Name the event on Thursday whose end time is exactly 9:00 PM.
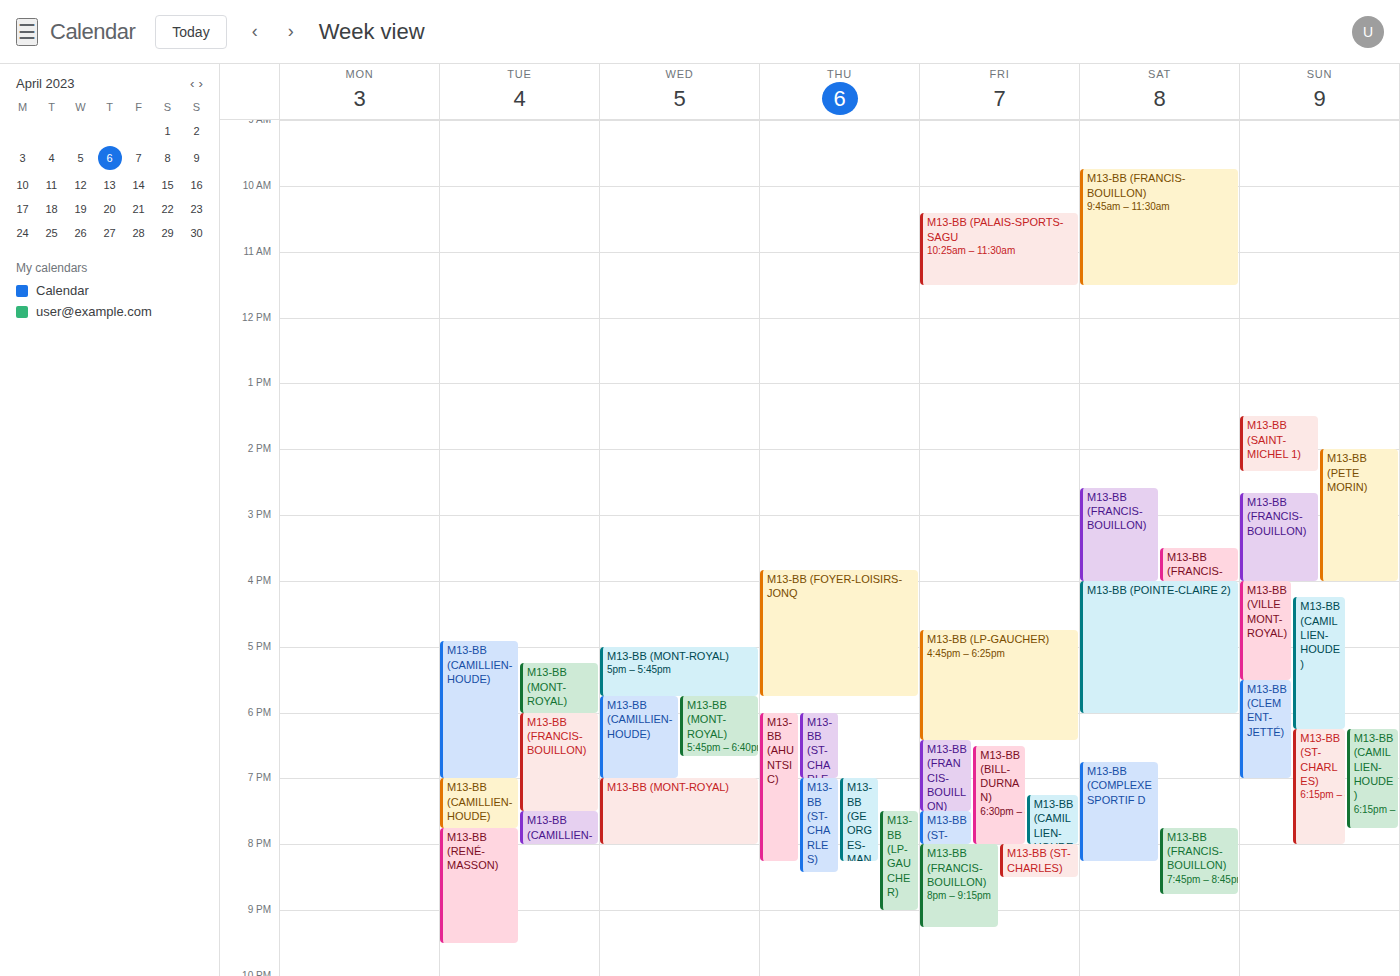
"M13-BB (LP-GAUCHER)"